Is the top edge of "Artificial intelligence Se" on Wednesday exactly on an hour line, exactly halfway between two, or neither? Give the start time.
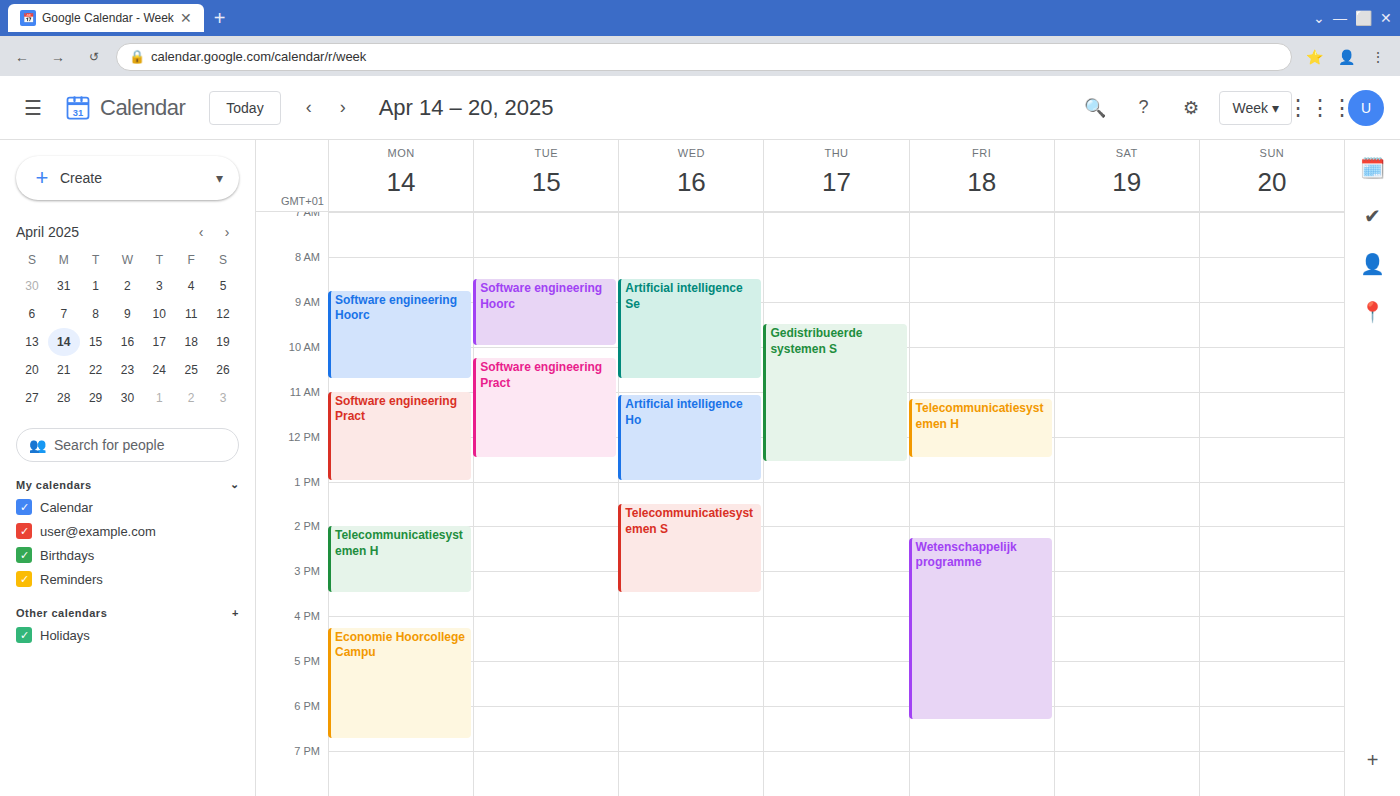
08:30 -- halfway between the 08:00 and 09:00 lines.